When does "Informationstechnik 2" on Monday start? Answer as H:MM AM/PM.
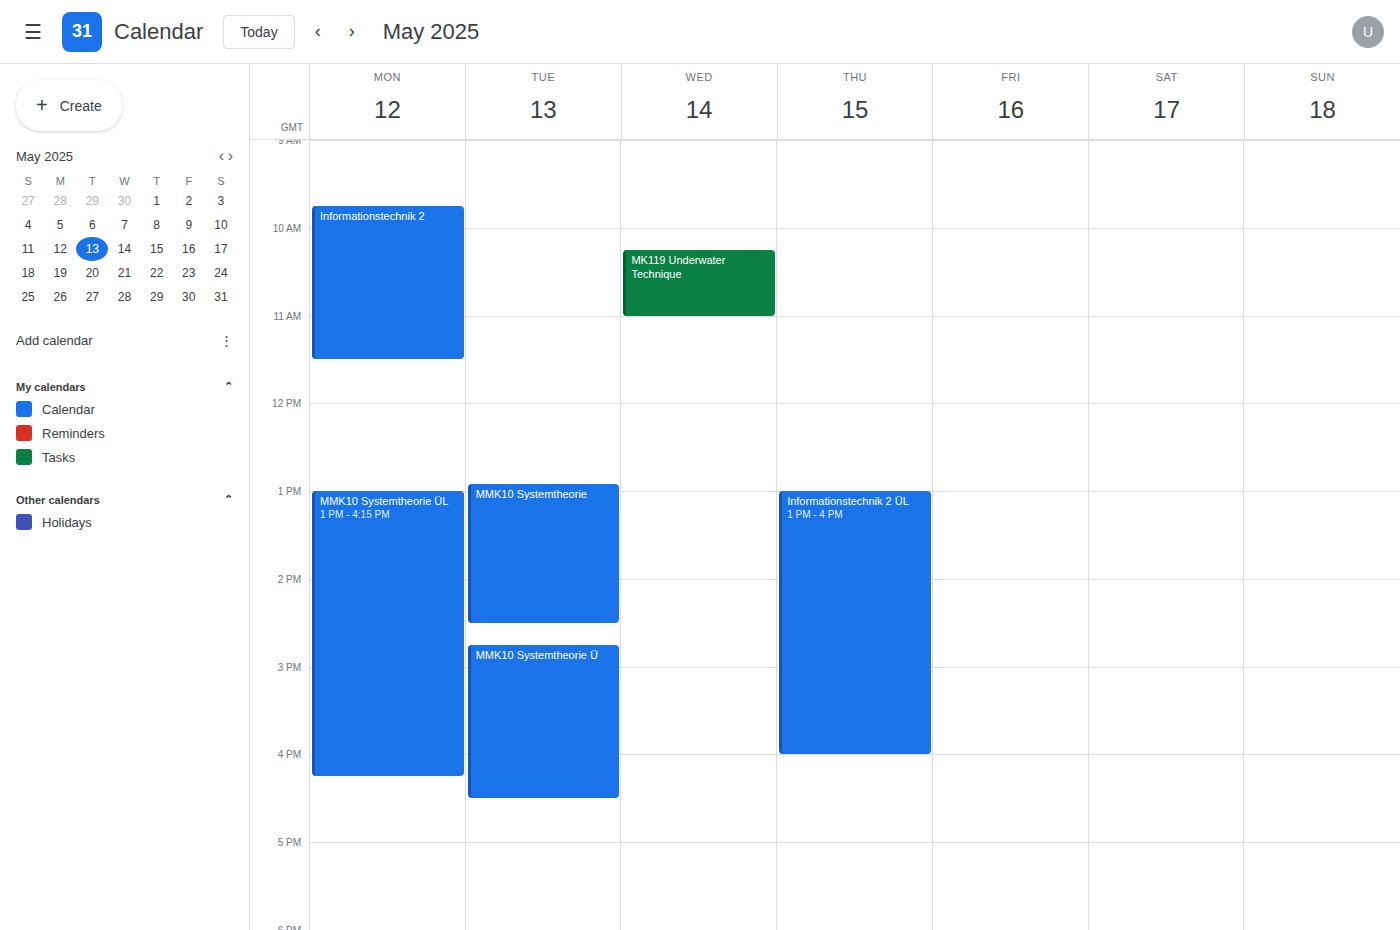
9:45 AM